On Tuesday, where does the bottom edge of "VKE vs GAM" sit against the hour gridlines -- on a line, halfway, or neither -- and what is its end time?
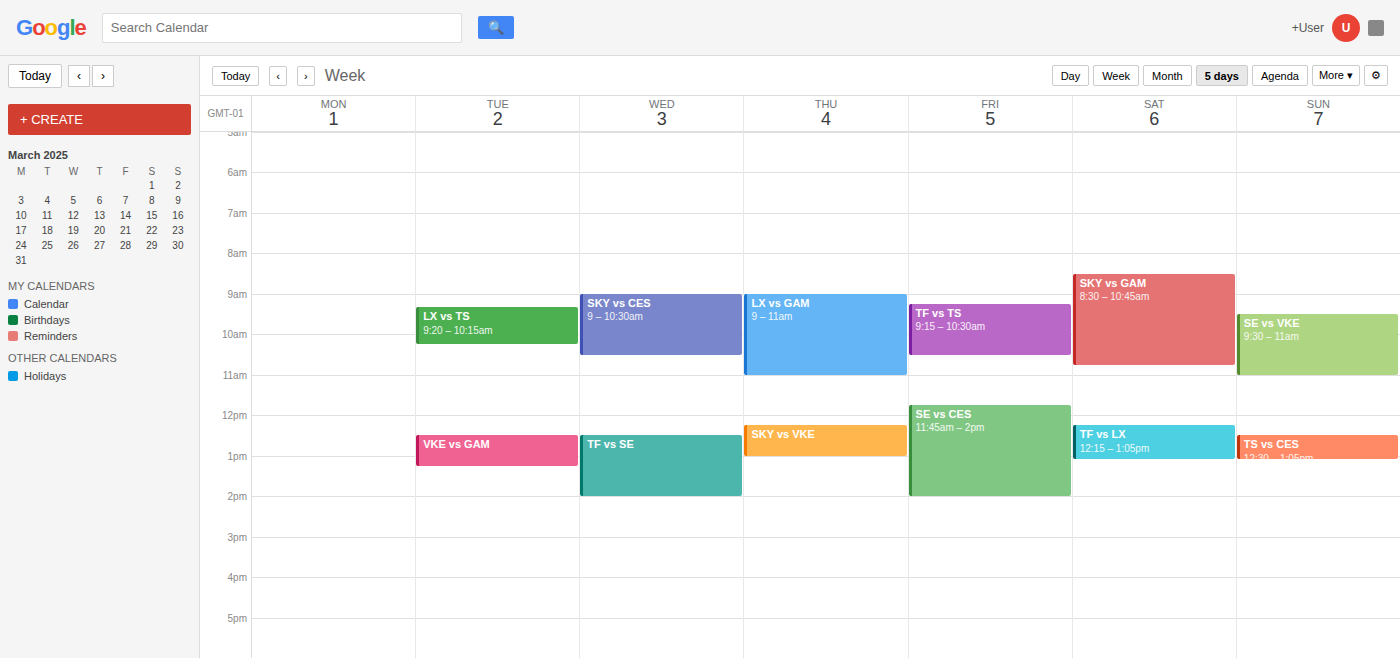
1:15 PM -- neither: a quarter of the way from the 1 PM line to the 2 PM line.